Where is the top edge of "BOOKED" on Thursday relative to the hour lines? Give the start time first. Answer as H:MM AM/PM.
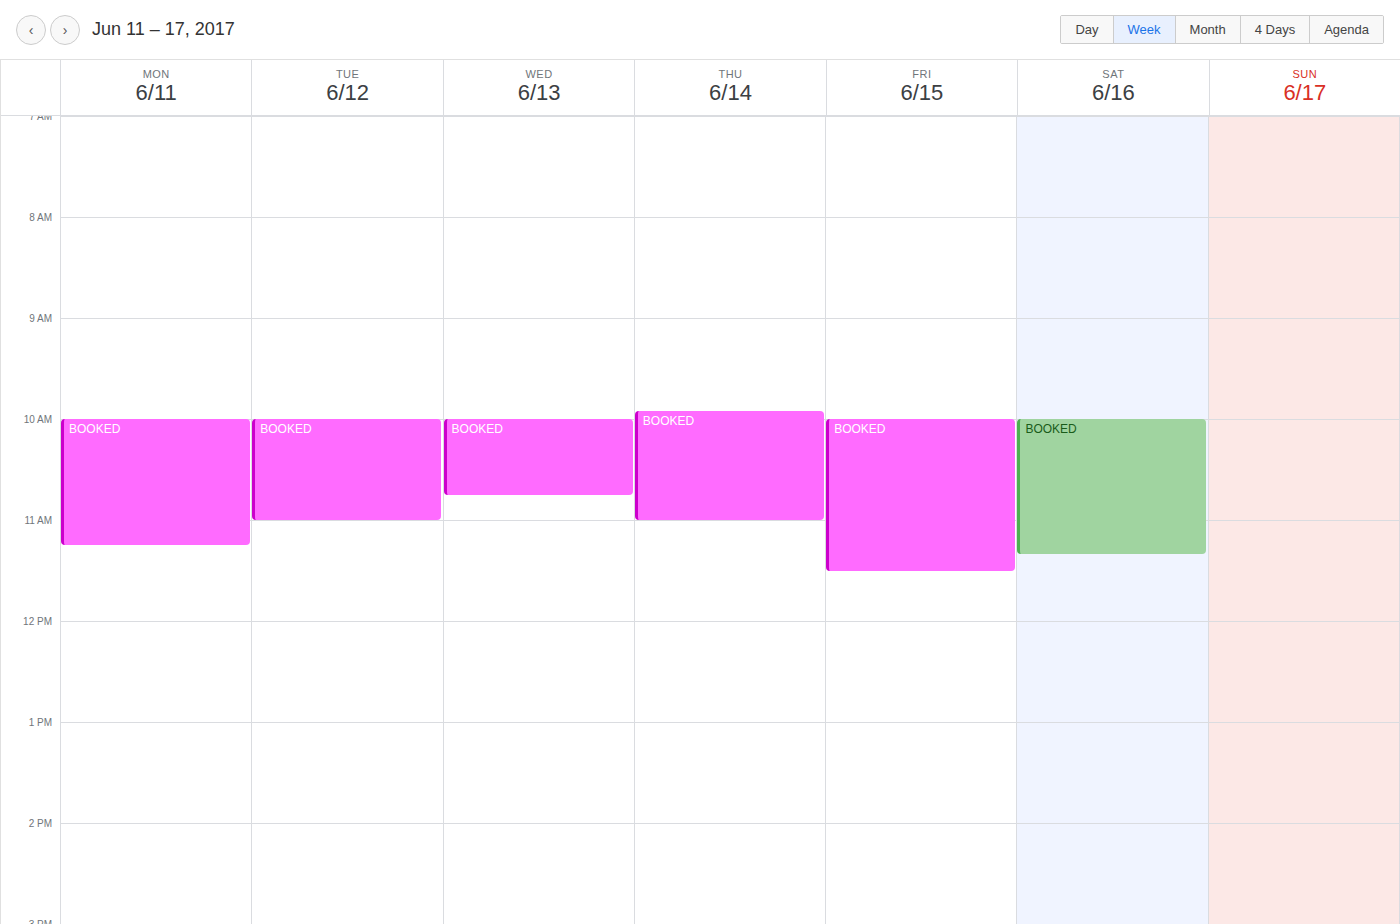
9:55 AM -- neither: 55 minutes below the 9 AM line and 5 minutes above the 10 AM line.